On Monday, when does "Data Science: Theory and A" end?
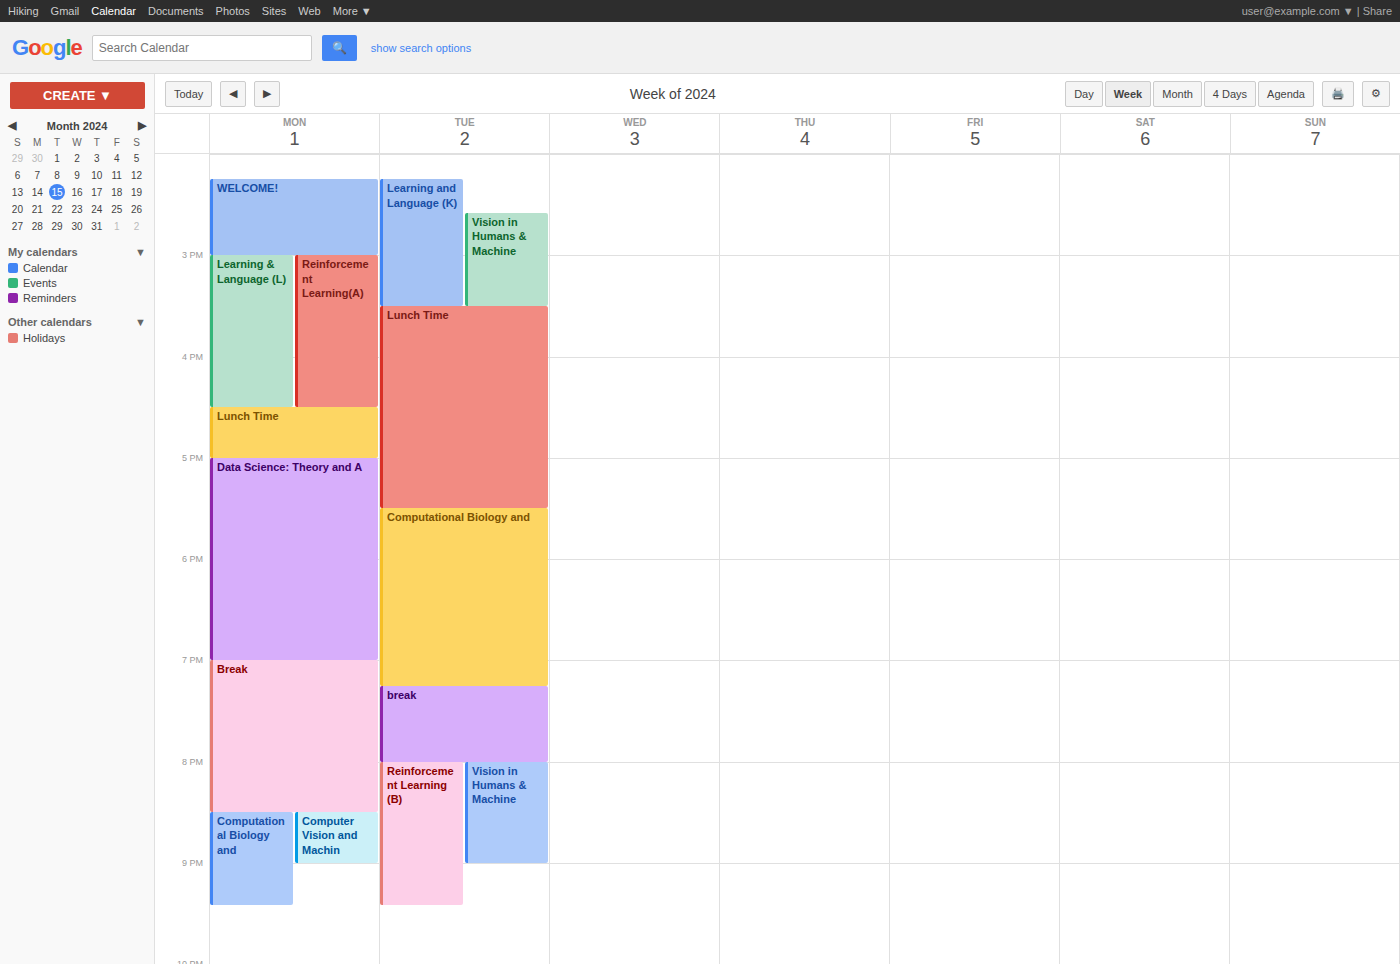
7:00 PM